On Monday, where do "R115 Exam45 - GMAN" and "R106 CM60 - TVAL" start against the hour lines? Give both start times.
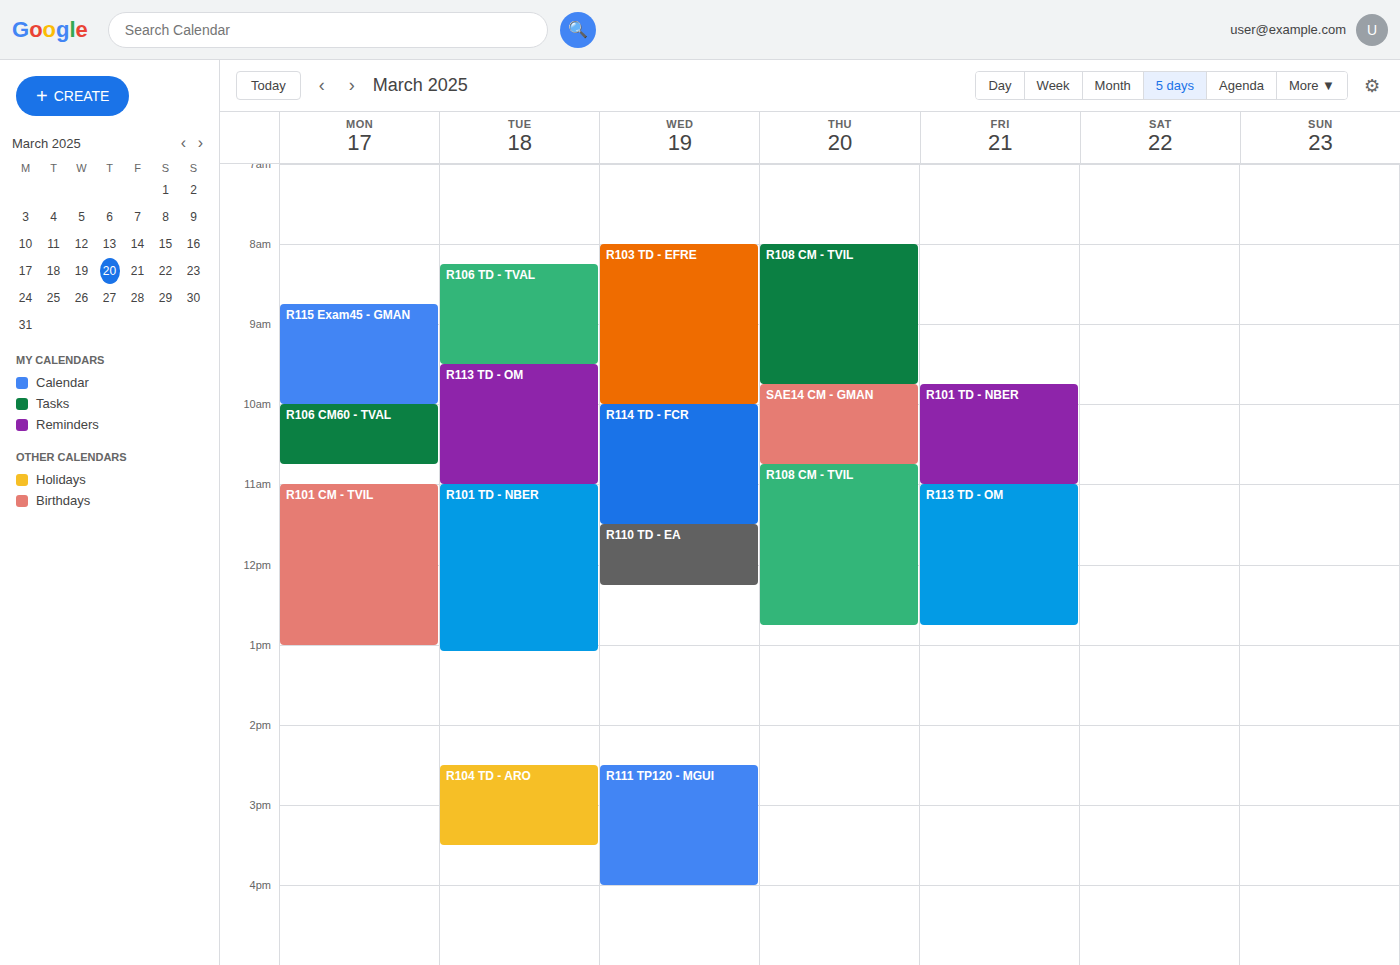
"R115 Exam45 - GMAN": 8:45 AM, neither: three quarters of the way from the 8 AM line to the 9 AM line. "R106 CM60 - TVAL": 10:00 AM, exactly on the 10 AM line.